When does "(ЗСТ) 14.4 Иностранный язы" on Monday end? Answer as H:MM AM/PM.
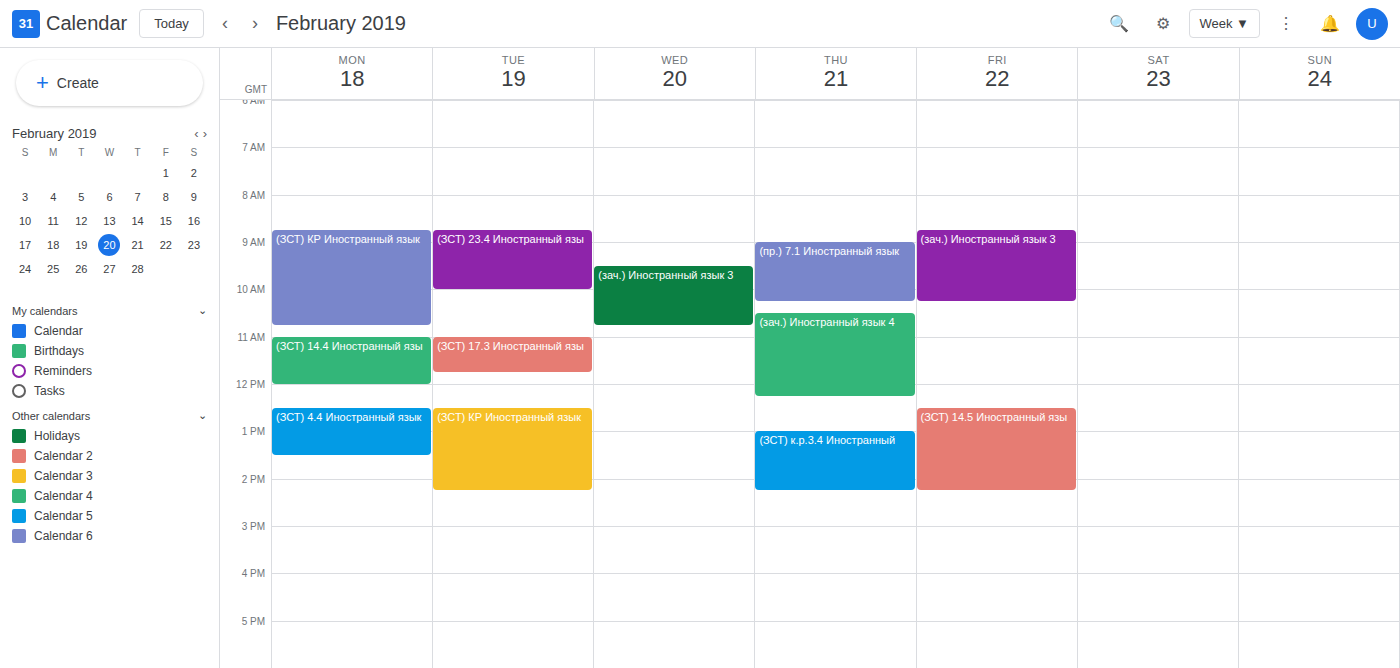
12:00 PM